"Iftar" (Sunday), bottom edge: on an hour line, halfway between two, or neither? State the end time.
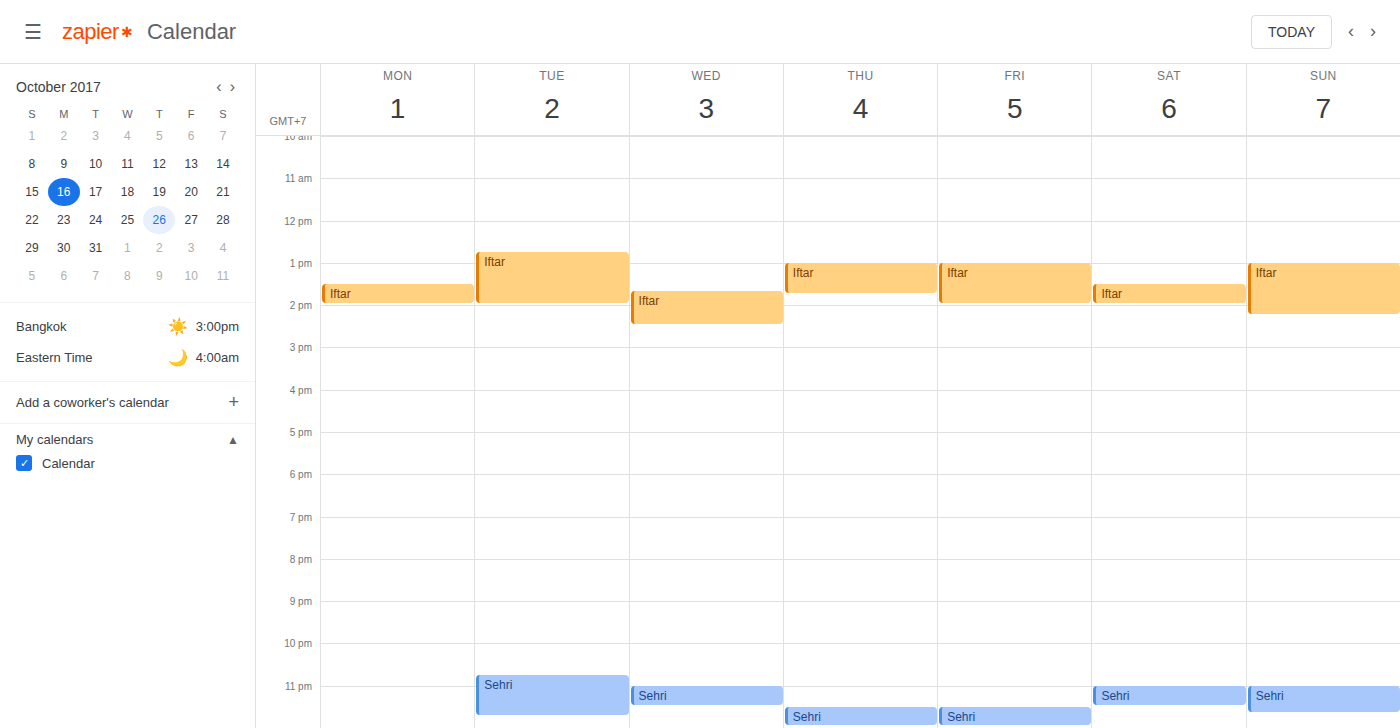
2:15 PM -- neither: a quarter of the way from the 2 PM line to the 3 PM line.